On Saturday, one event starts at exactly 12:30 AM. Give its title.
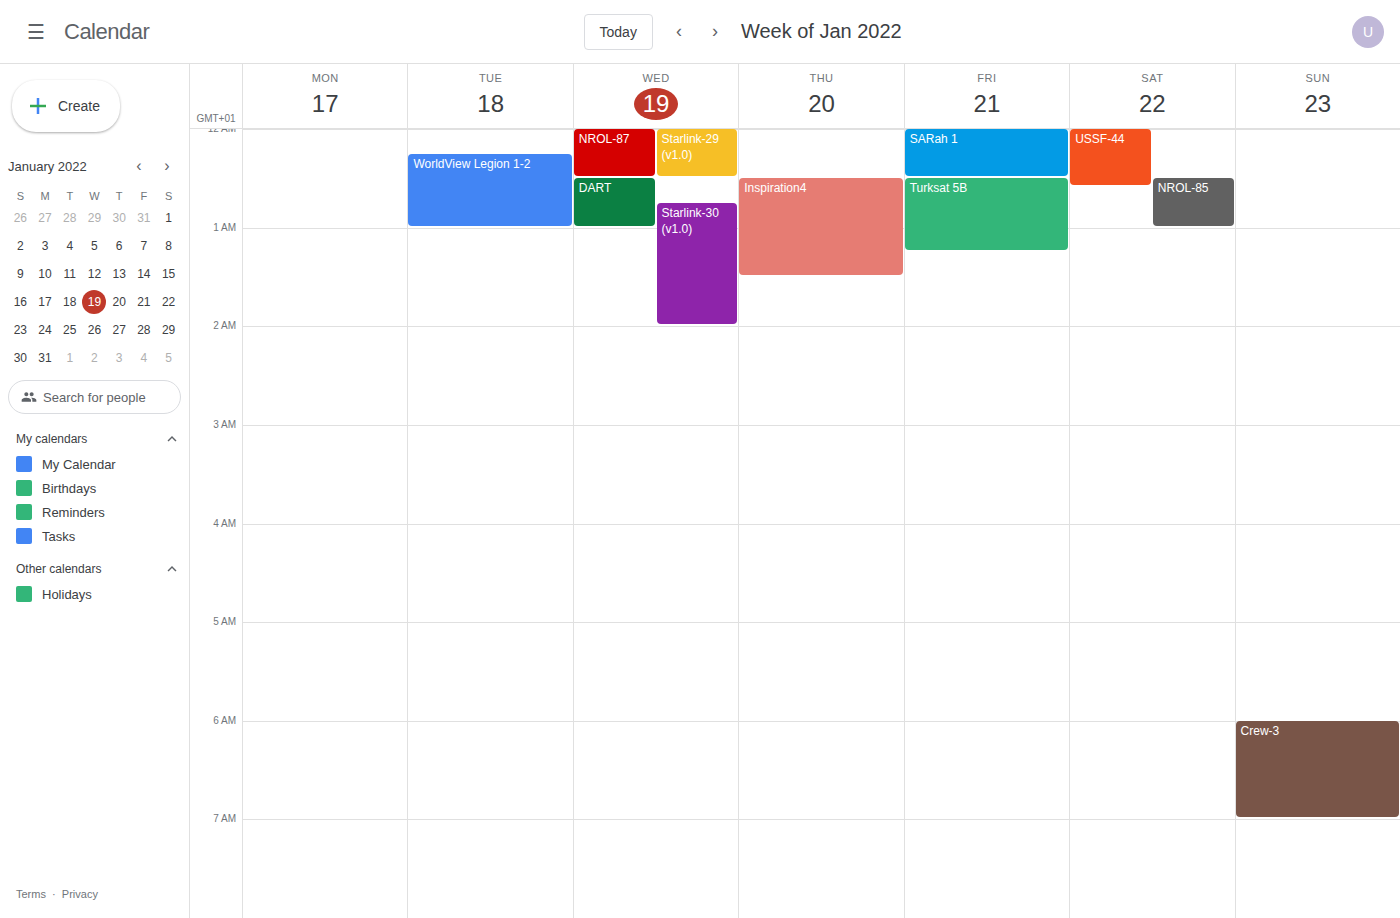
"NROL-85"